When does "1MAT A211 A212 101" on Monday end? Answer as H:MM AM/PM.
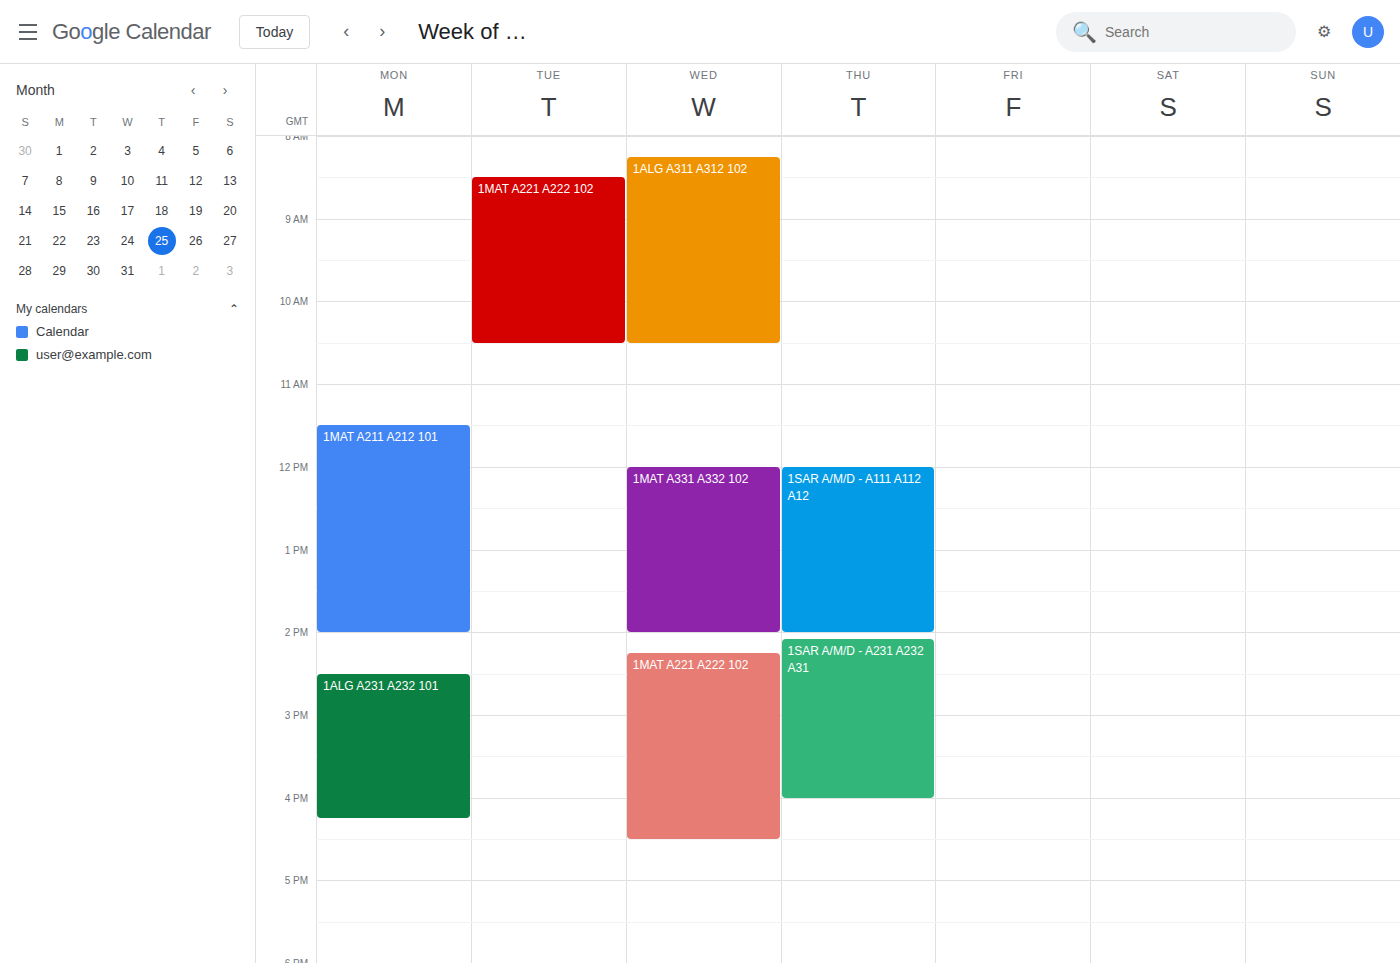
2:00 PM